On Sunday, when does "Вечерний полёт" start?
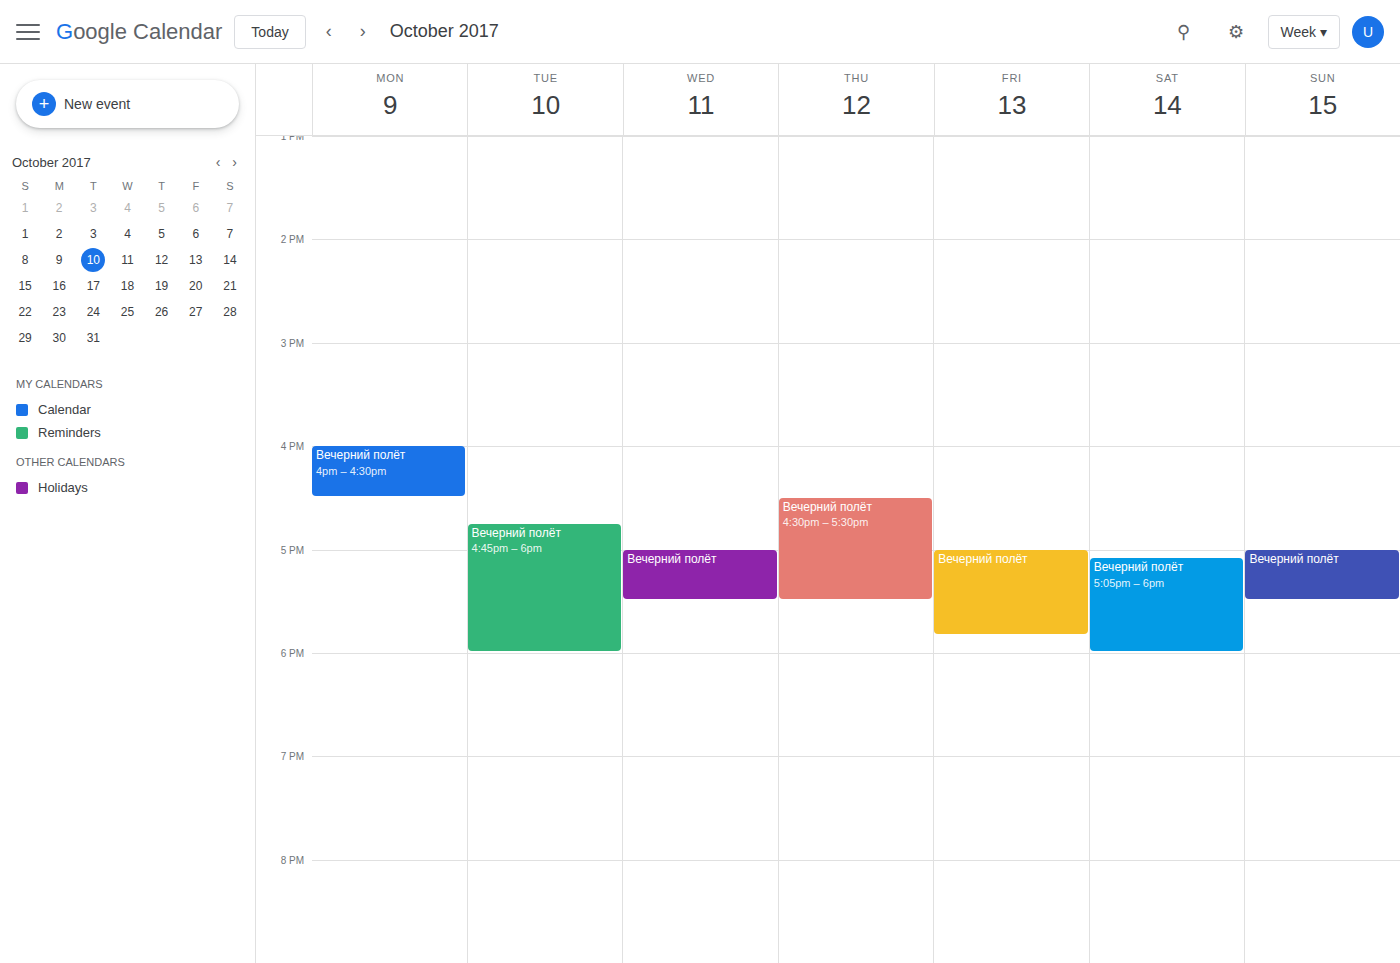
5:00 PM